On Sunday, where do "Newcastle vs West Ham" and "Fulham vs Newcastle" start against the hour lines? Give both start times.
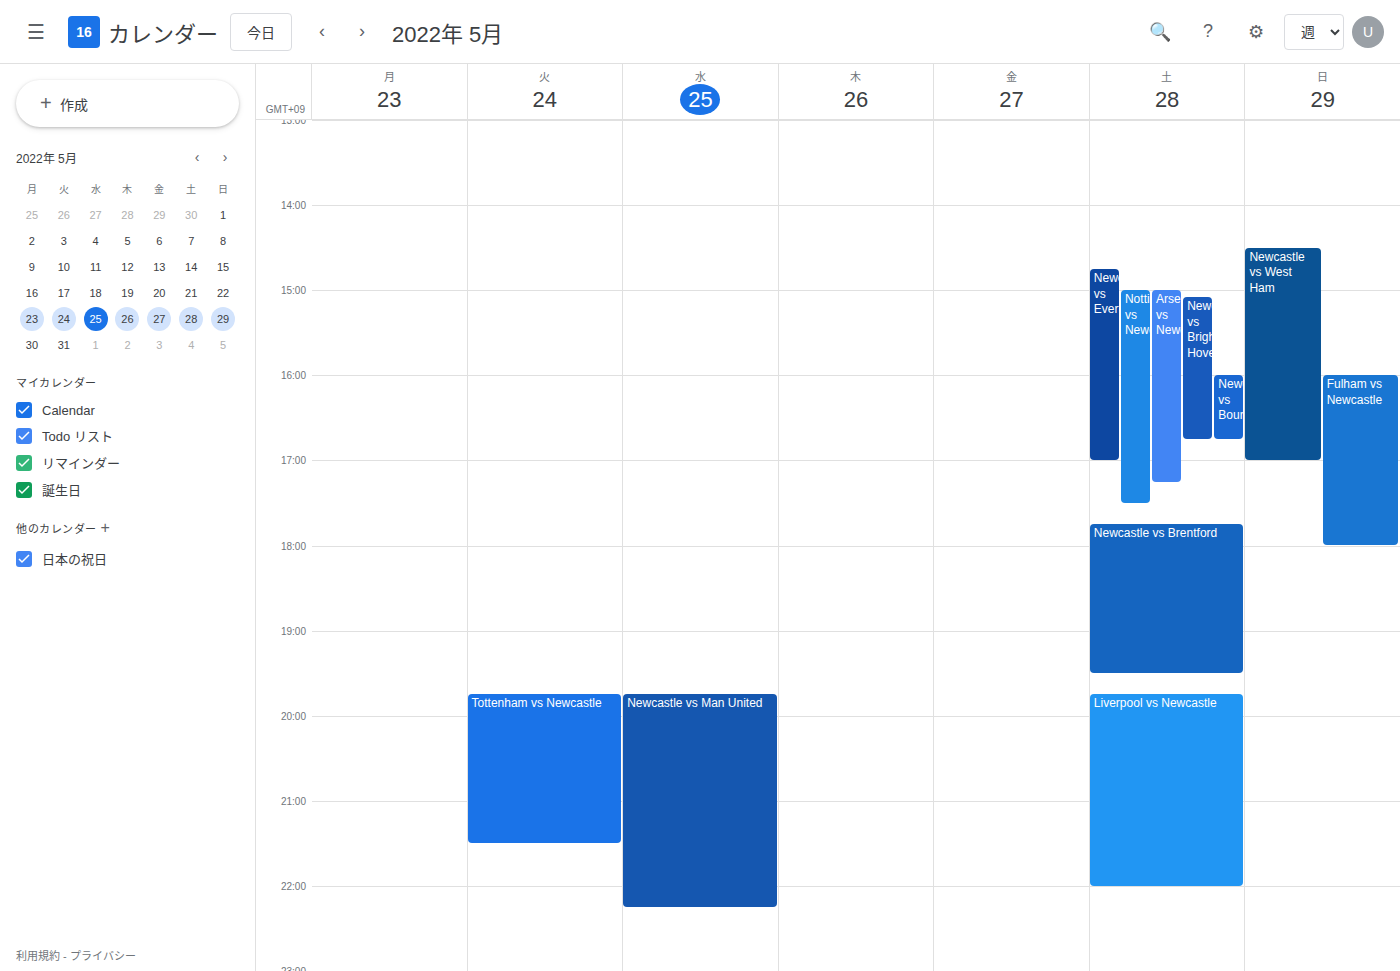
"Newcastle vs West Ham": 2:30 PM, halfway between the 2 PM and 3 PM lines. "Fulham vs Newcastle": 4:00 PM, exactly on the 4 PM line.